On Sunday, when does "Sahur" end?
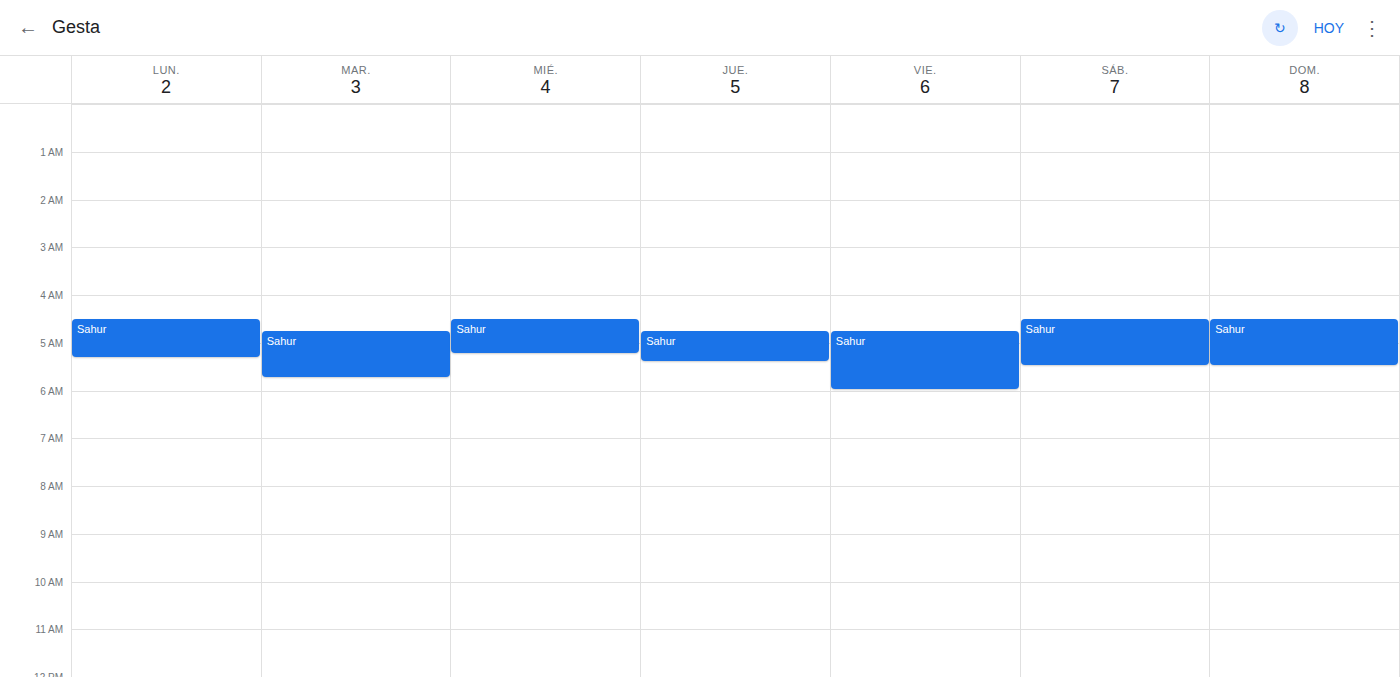
5:30 AM